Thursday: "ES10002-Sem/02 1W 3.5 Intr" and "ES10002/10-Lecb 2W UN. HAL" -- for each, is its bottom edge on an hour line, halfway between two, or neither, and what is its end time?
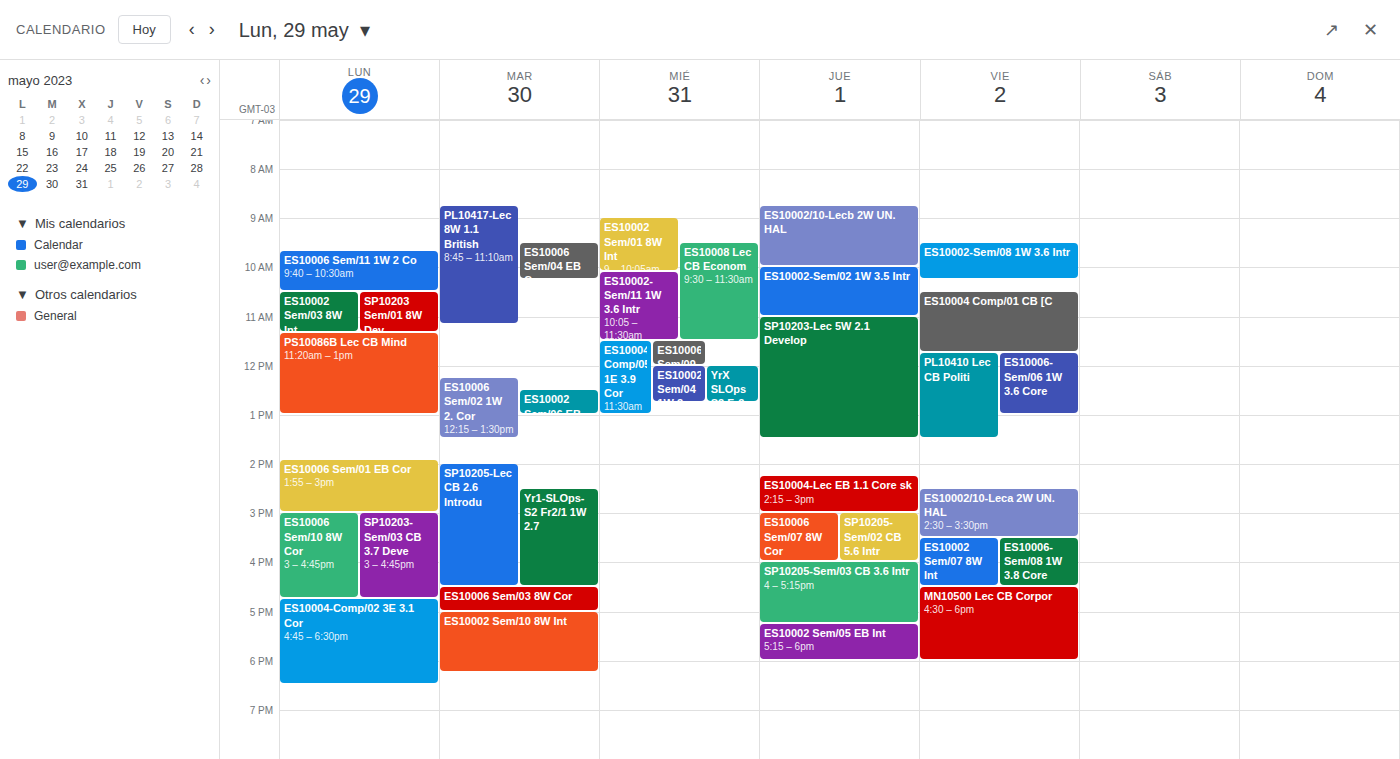
"ES10002-Sem/02 1W 3.5 Intr": 11:00 AM, exactly on the 11 AM line. "ES10002/10-Lecb 2W UN. HAL": 10:00 AM, exactly on the 10 AM line.